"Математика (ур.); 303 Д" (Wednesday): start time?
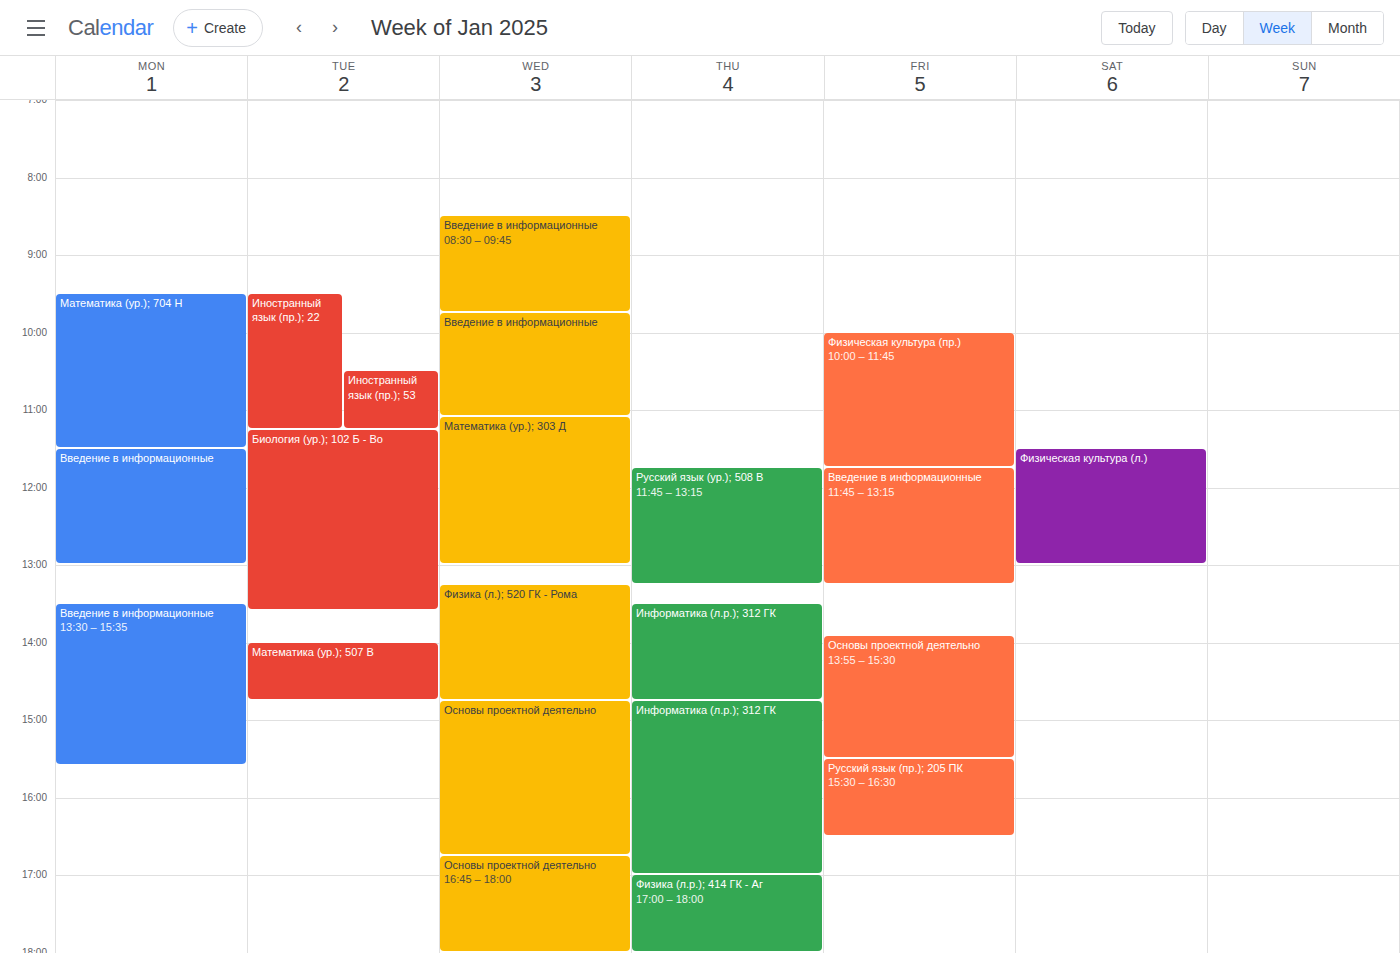
11:05 AM